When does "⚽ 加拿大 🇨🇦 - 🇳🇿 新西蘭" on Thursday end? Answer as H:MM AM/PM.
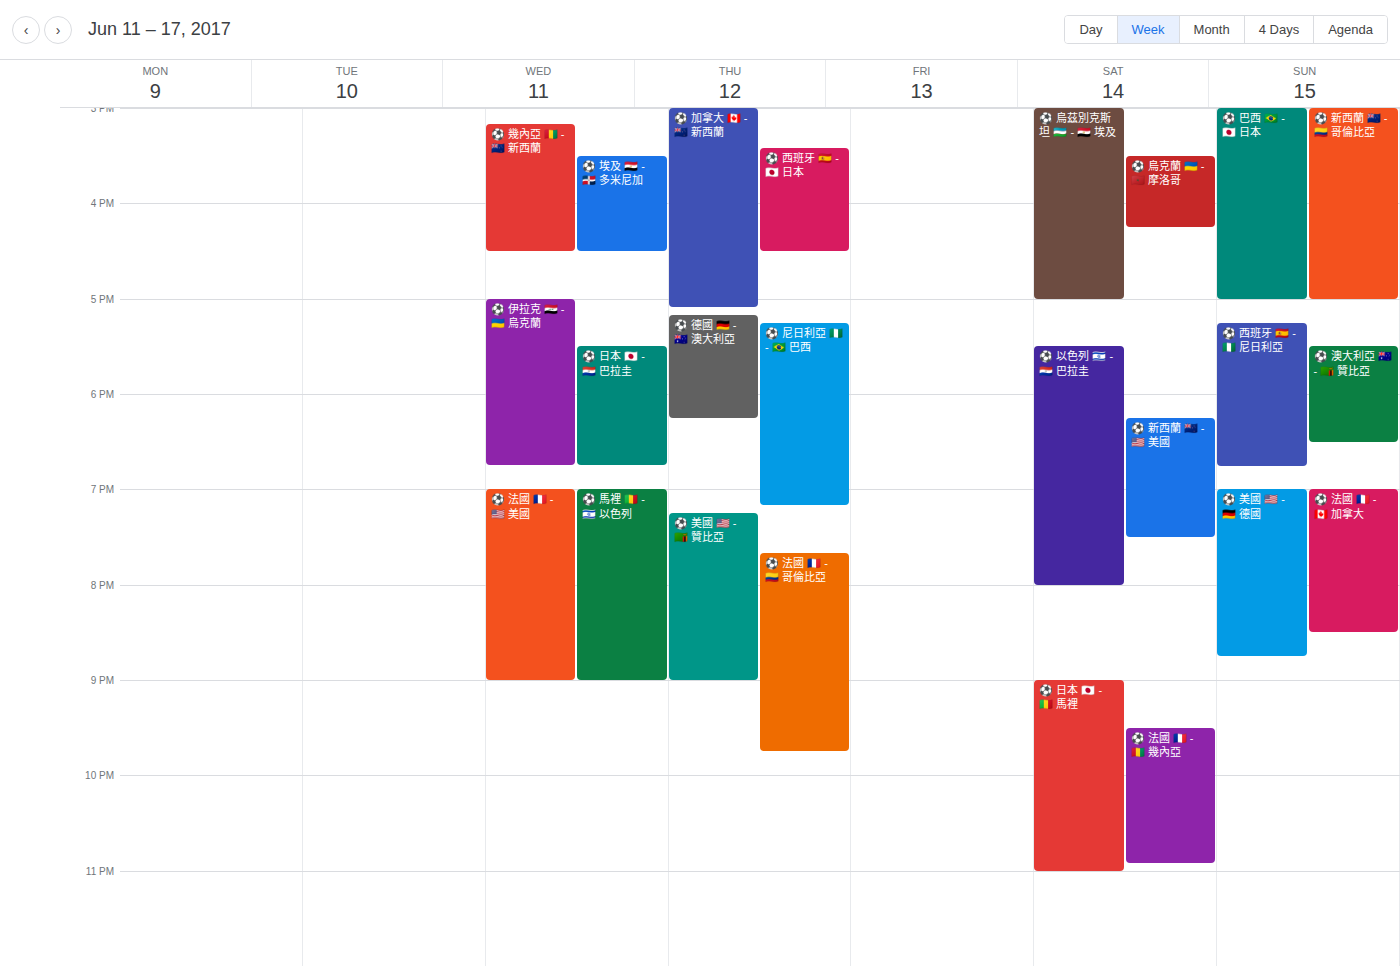
5:05 PM